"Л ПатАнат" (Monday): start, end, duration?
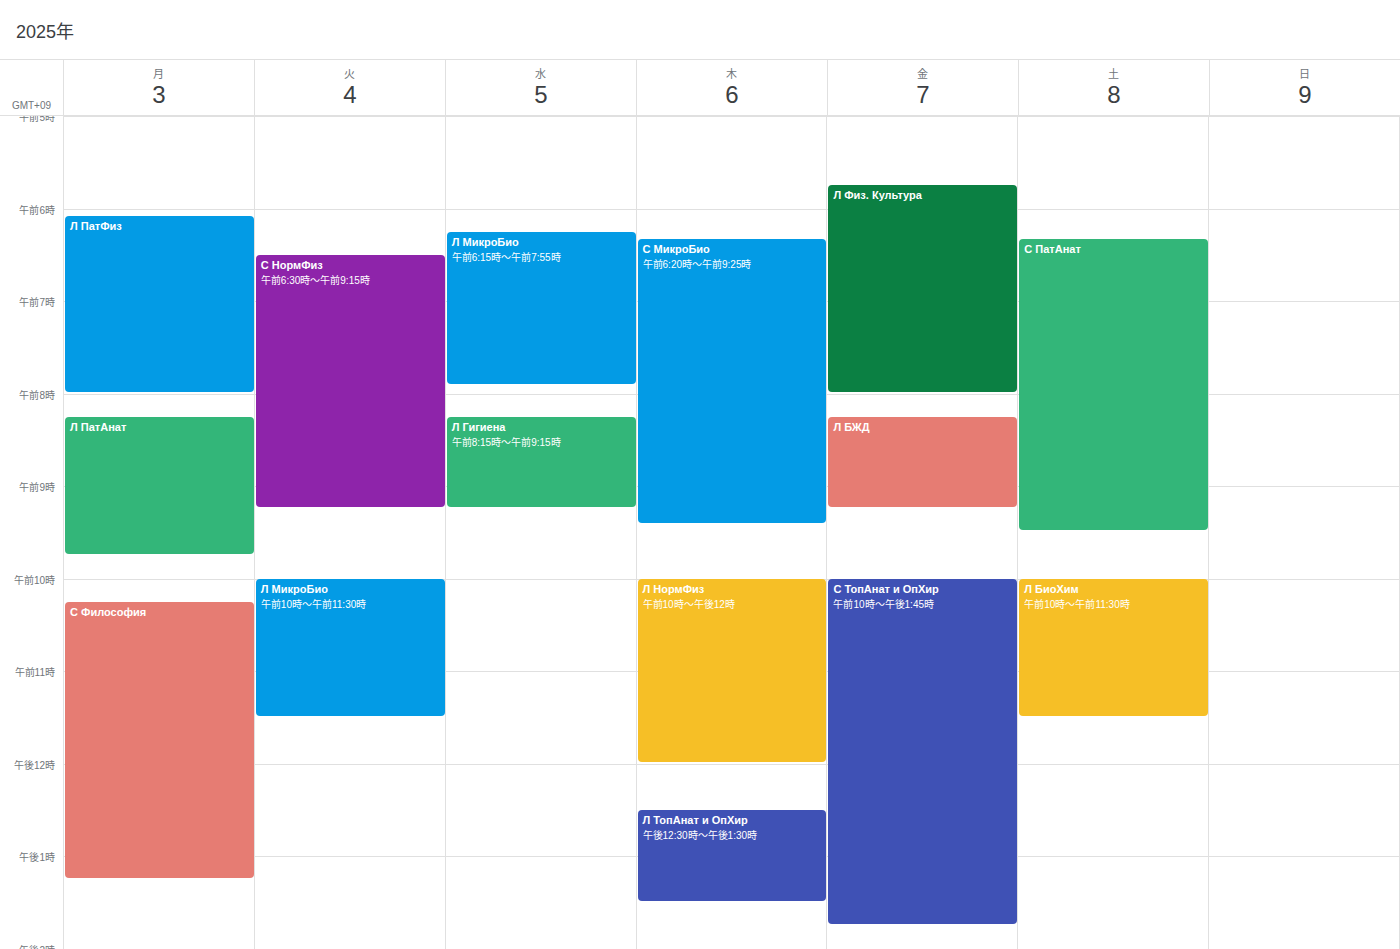
8:15 AM to 9:45 AM, 1 hour 30 minutes